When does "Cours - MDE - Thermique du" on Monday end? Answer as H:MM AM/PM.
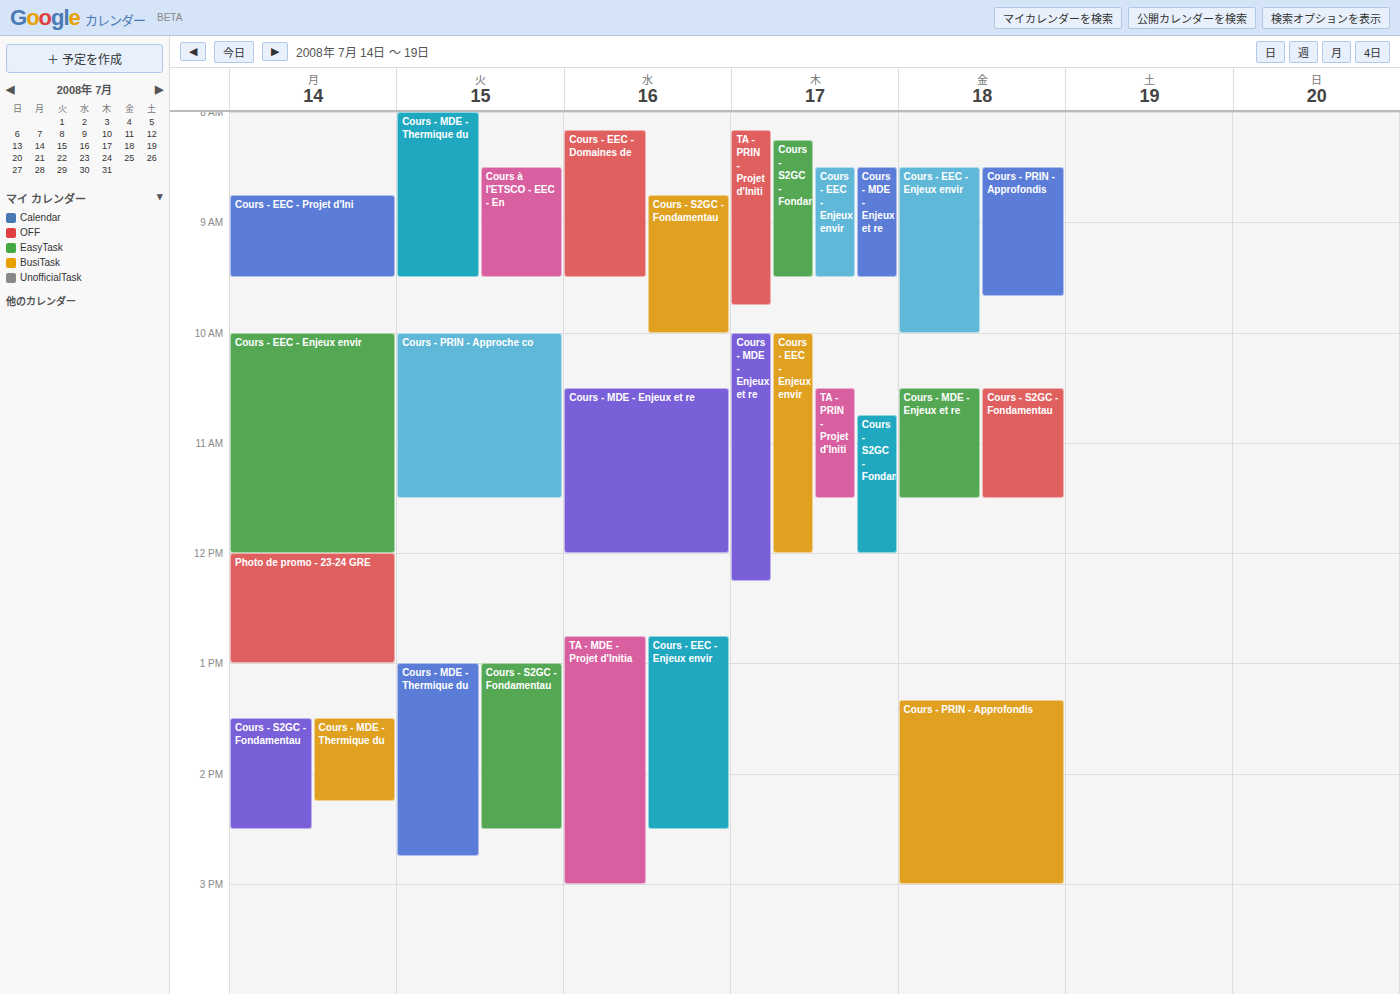
2:15 PM